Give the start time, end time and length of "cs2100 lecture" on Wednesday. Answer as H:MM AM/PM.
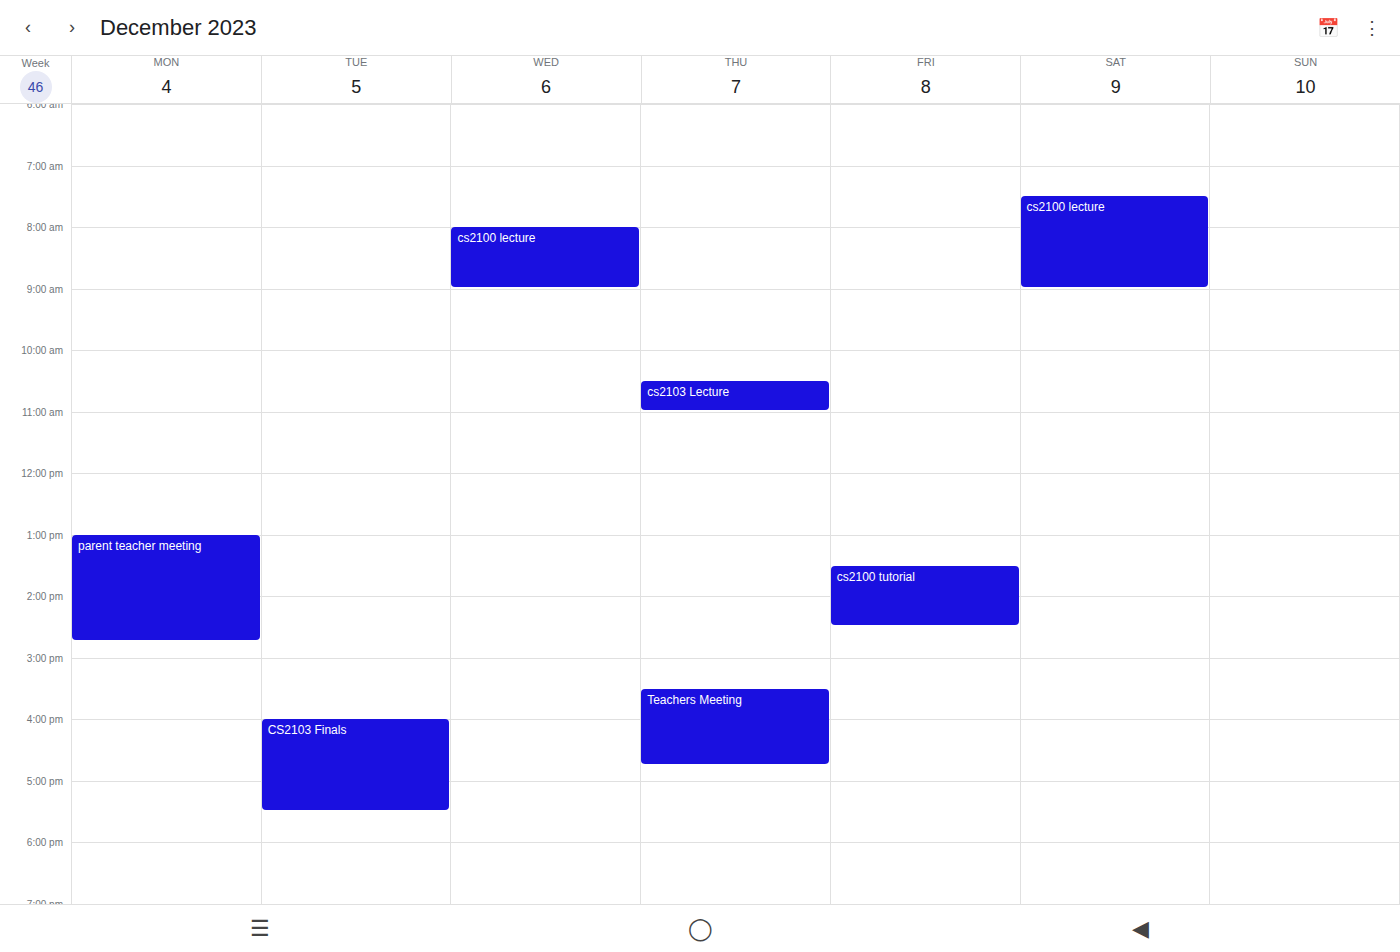
8:00 AM to 9:00 AM, 1 hour